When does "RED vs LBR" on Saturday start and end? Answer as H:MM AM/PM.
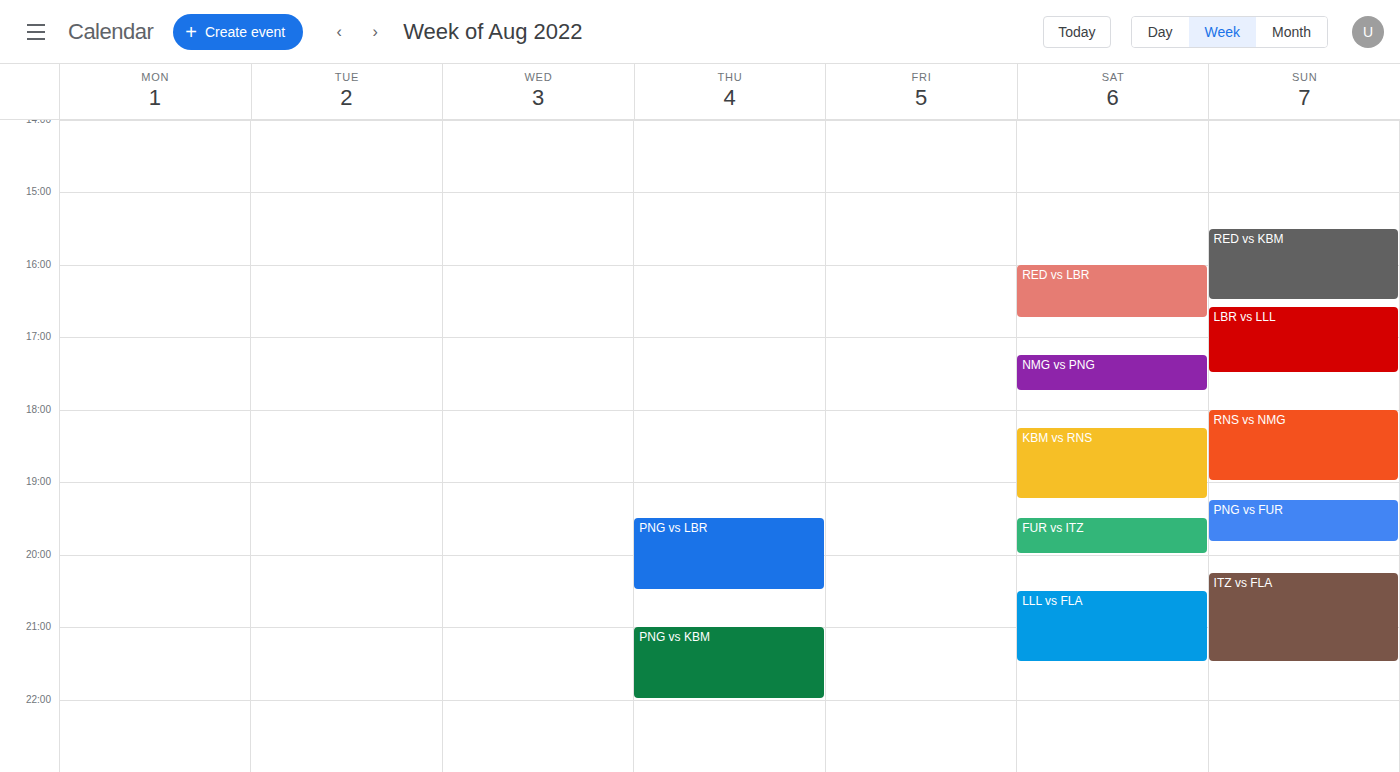
4:00 PM to 4:45 PM